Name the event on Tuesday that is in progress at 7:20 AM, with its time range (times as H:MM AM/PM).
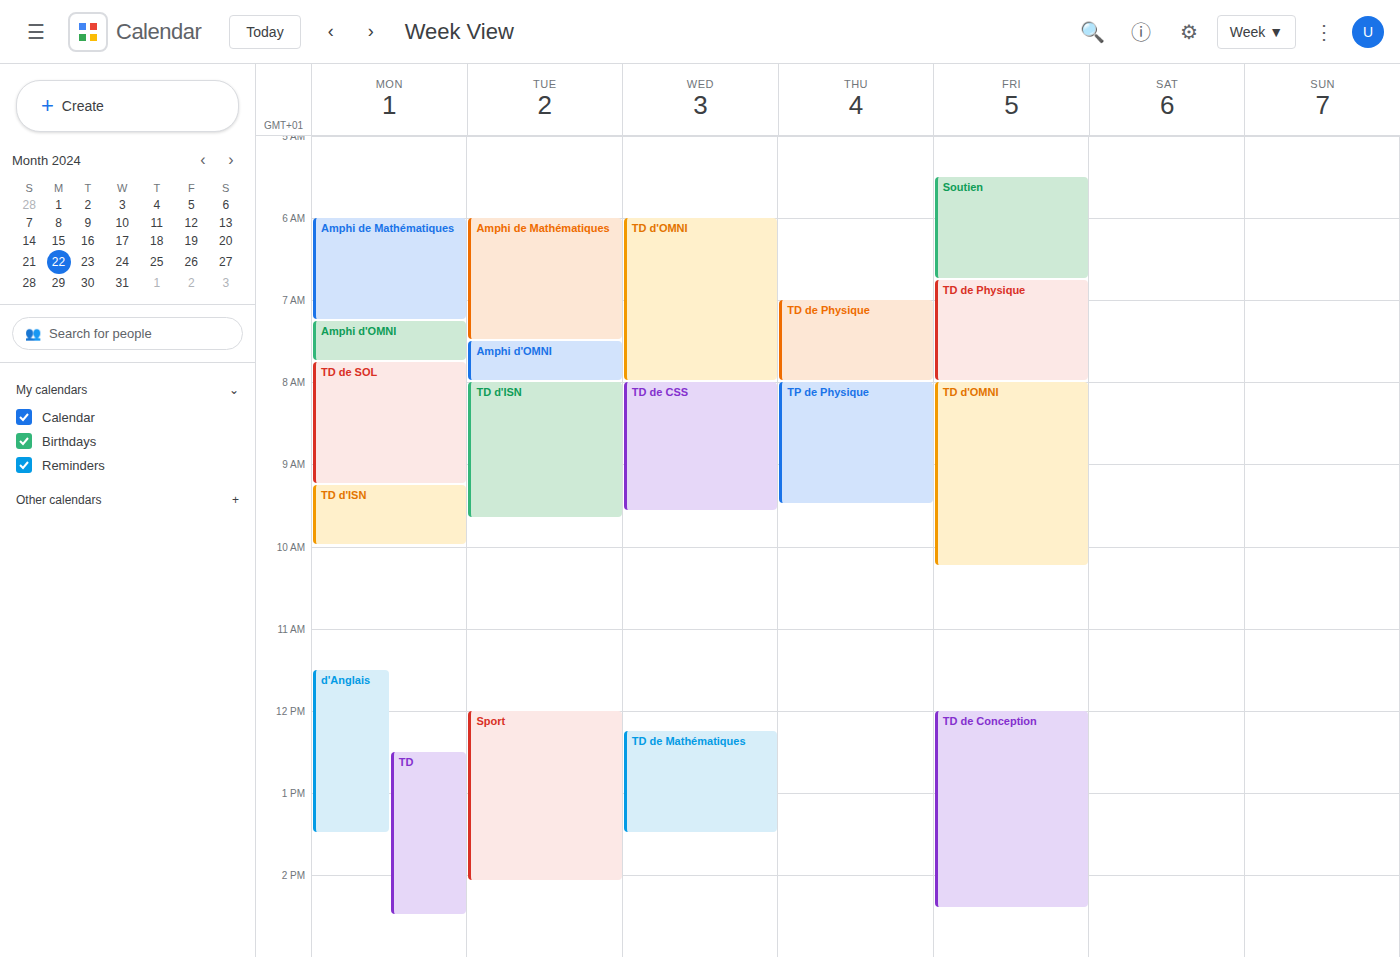
"Amphi de Mathématiques", 6:00 AM to 7:30 AM